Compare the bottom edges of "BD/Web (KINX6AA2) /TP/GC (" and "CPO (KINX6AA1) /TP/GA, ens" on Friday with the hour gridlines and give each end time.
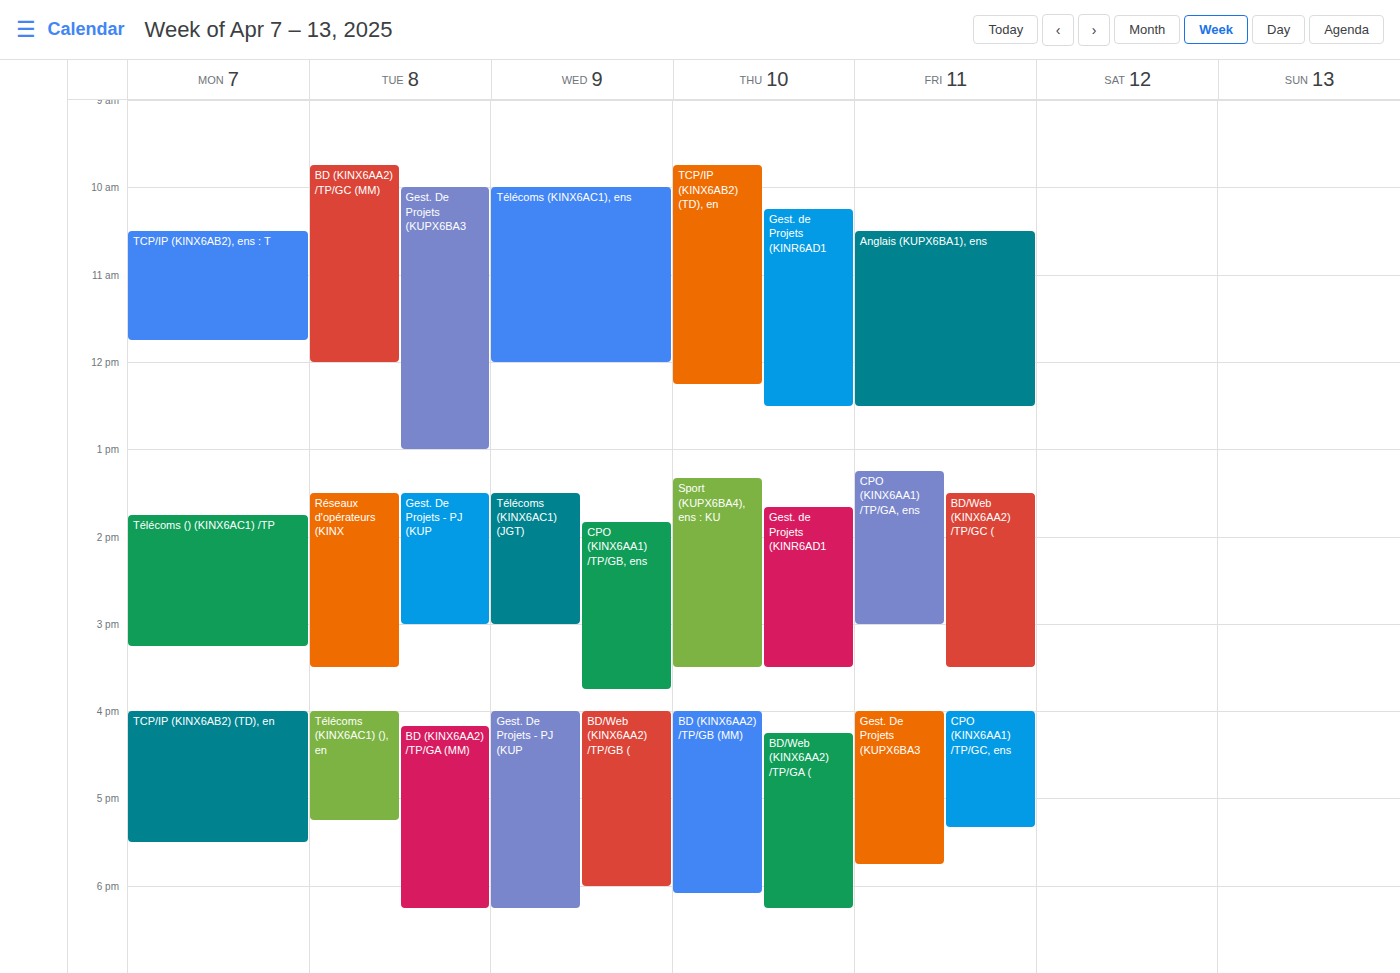
"BD/Web (KINX6AA2) /TP/GC (": 15:30, halfway between the 15:00 and 16:00 lines. "CPO (KINX6AA1) /TP/GA, ens": 15:00, exactly on the 15:00 line.